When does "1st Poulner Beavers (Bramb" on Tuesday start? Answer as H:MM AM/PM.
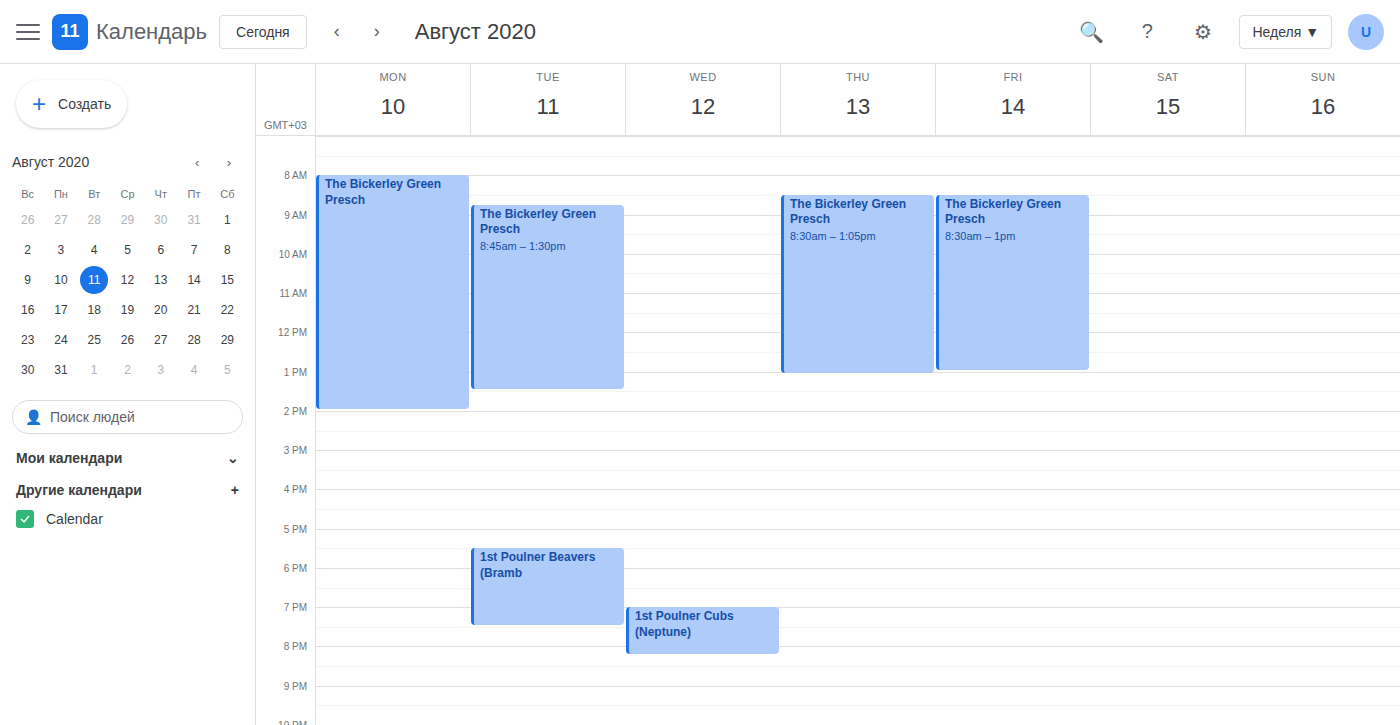
5:30 PM